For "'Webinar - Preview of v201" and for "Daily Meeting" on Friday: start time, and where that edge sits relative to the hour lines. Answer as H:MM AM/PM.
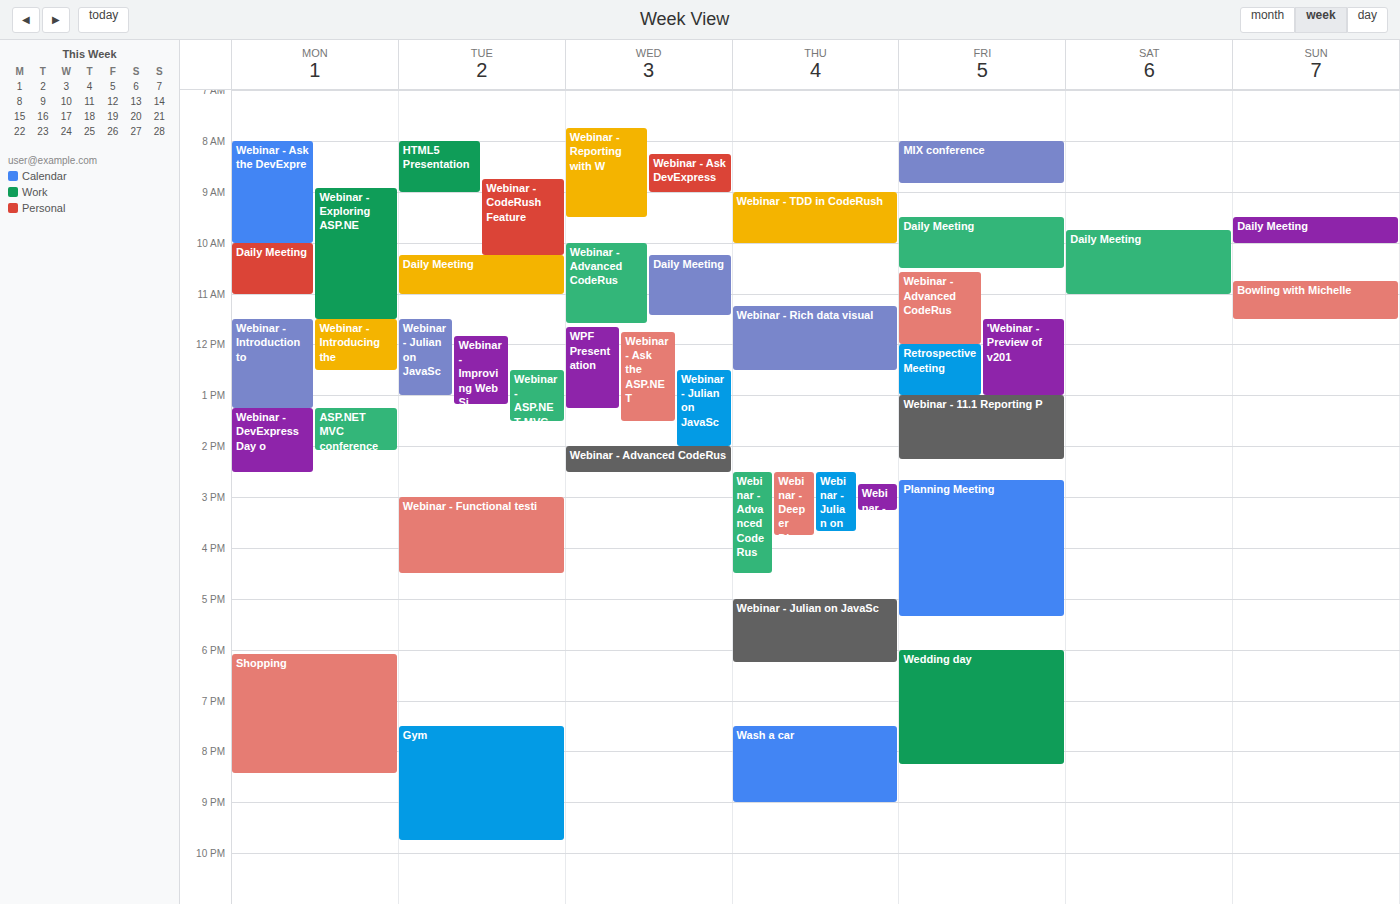
"'Webinar - Preview of v201": 11:30 AM, halfway between the 11 AM and 12 PM lines. "Daily Meeting": 9:30 AM, halfway between the 9 AM and 10 AM lines.